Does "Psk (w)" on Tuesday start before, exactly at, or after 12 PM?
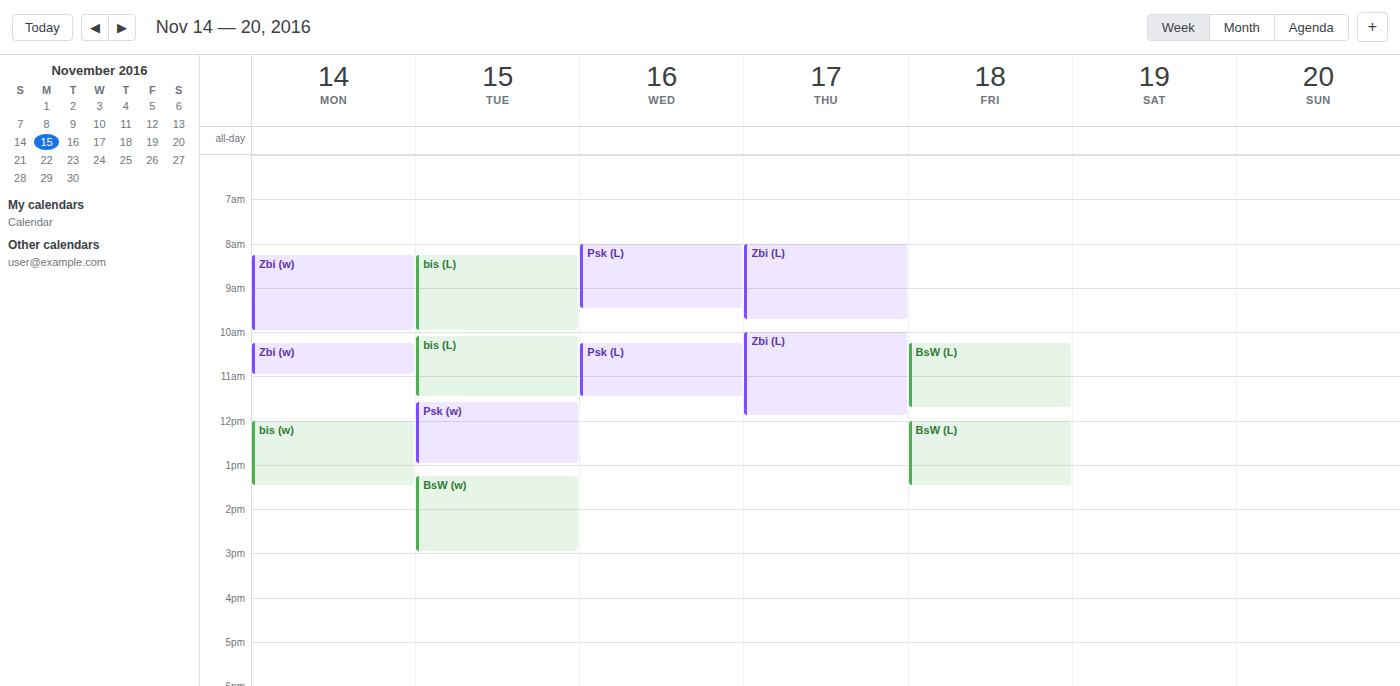
11:35 AM -- before 12 PM, 25 minutes above the 12 PM line.